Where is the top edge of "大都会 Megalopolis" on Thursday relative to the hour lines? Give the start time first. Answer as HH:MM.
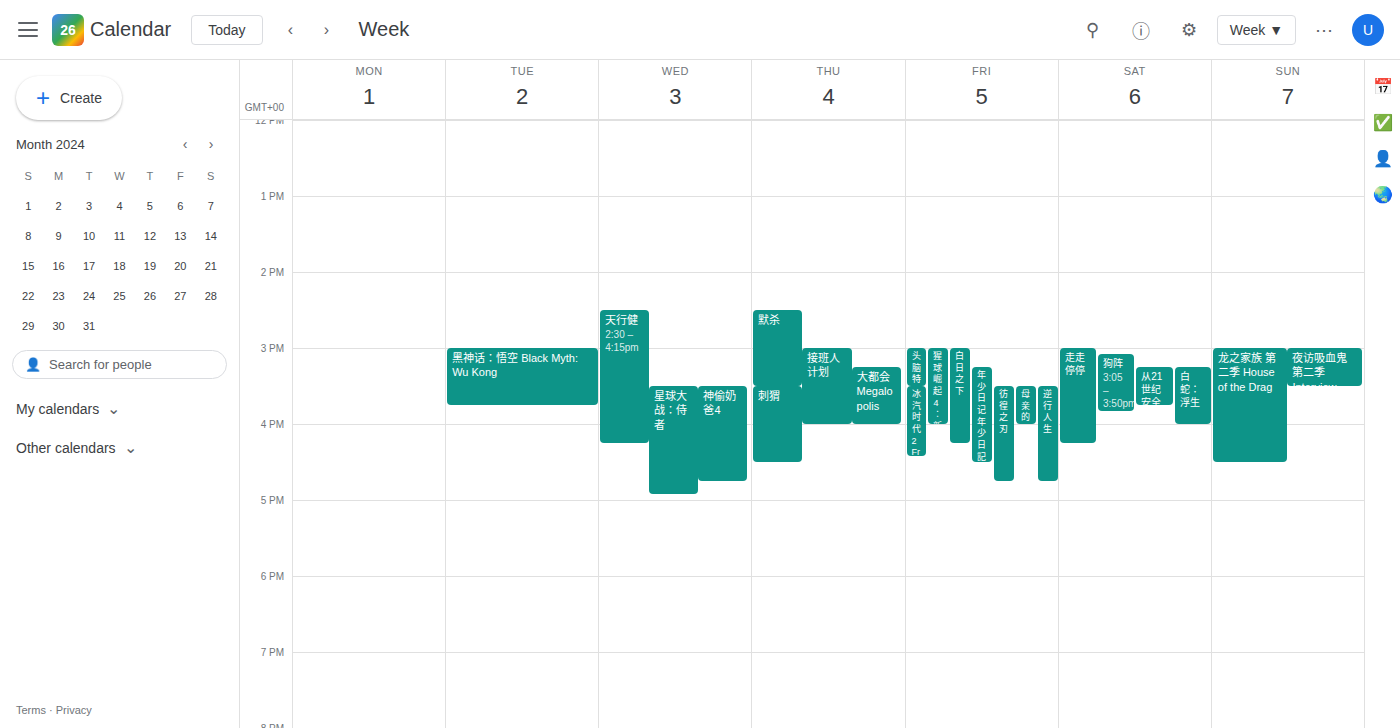
15:15 -- neither: a quarter of the way from the 15:00 line to the 16:00 line.